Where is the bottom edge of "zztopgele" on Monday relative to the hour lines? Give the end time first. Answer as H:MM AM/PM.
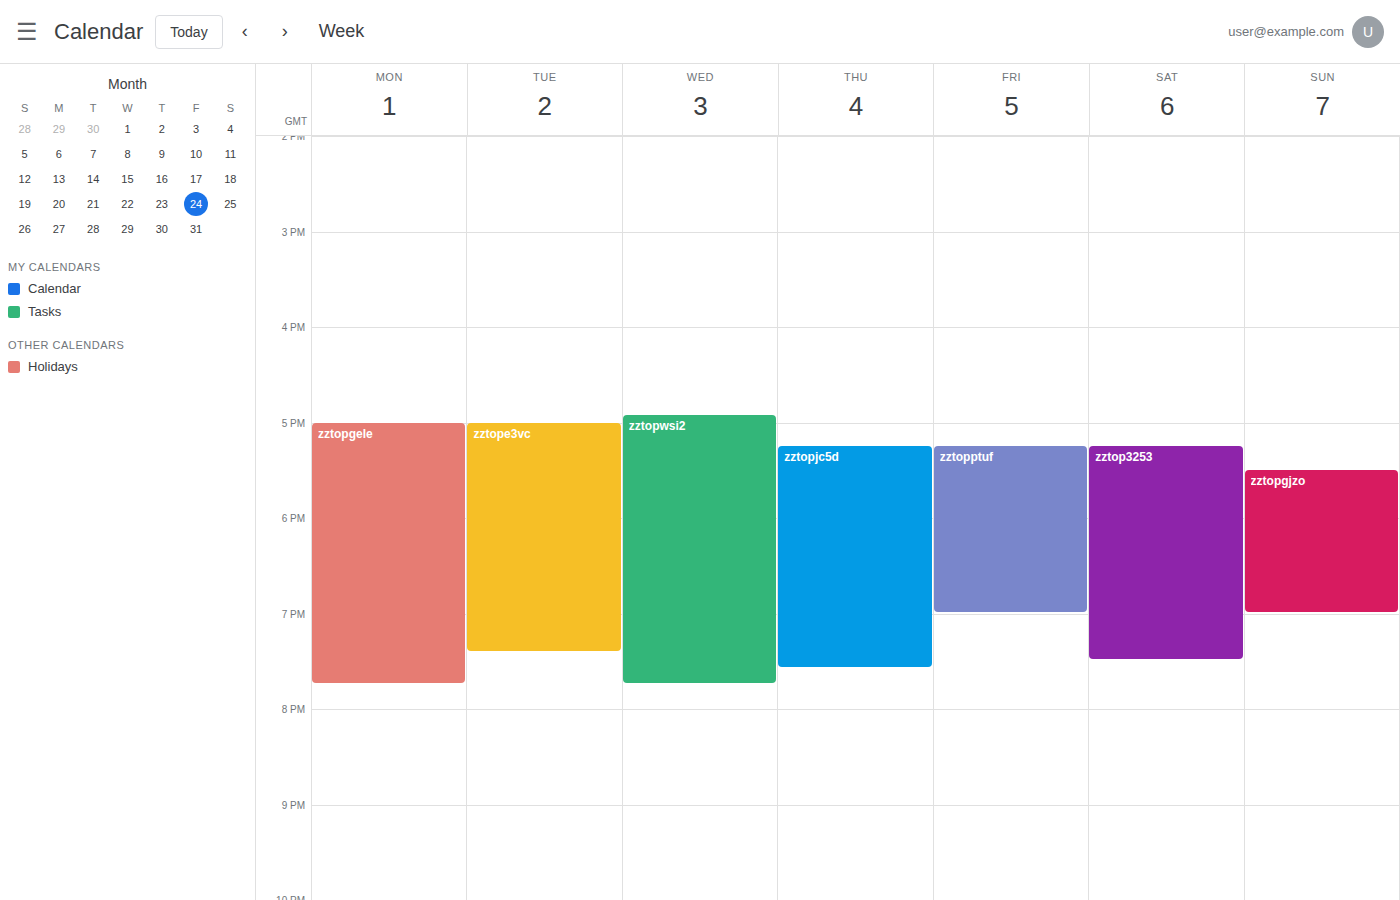
7:45 PM -- neither: three quarters of the way from the 7 PM line to the 8 PM line.